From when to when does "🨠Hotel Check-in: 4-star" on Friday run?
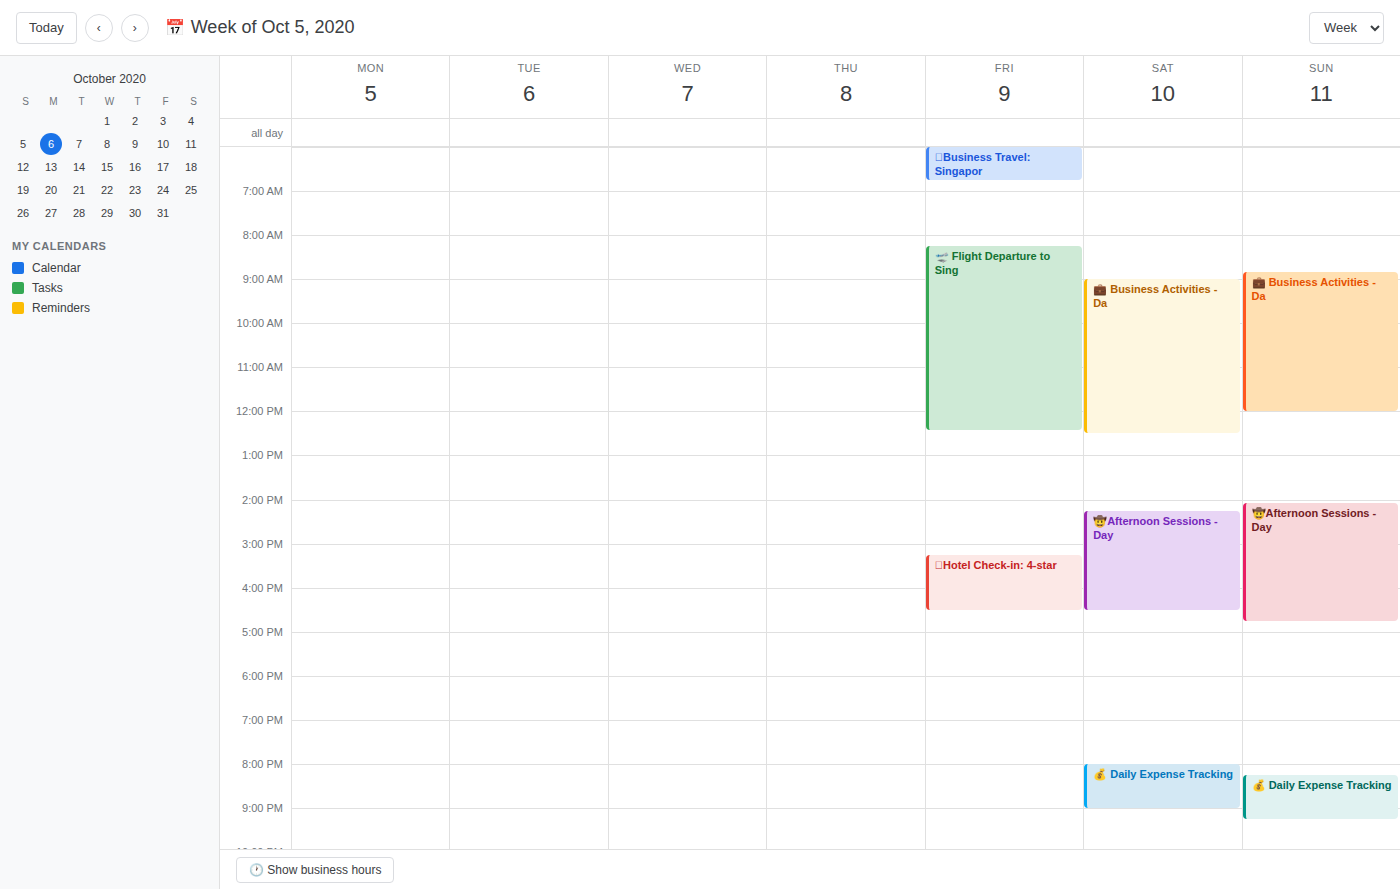
3:15 PM to 4:30 PM